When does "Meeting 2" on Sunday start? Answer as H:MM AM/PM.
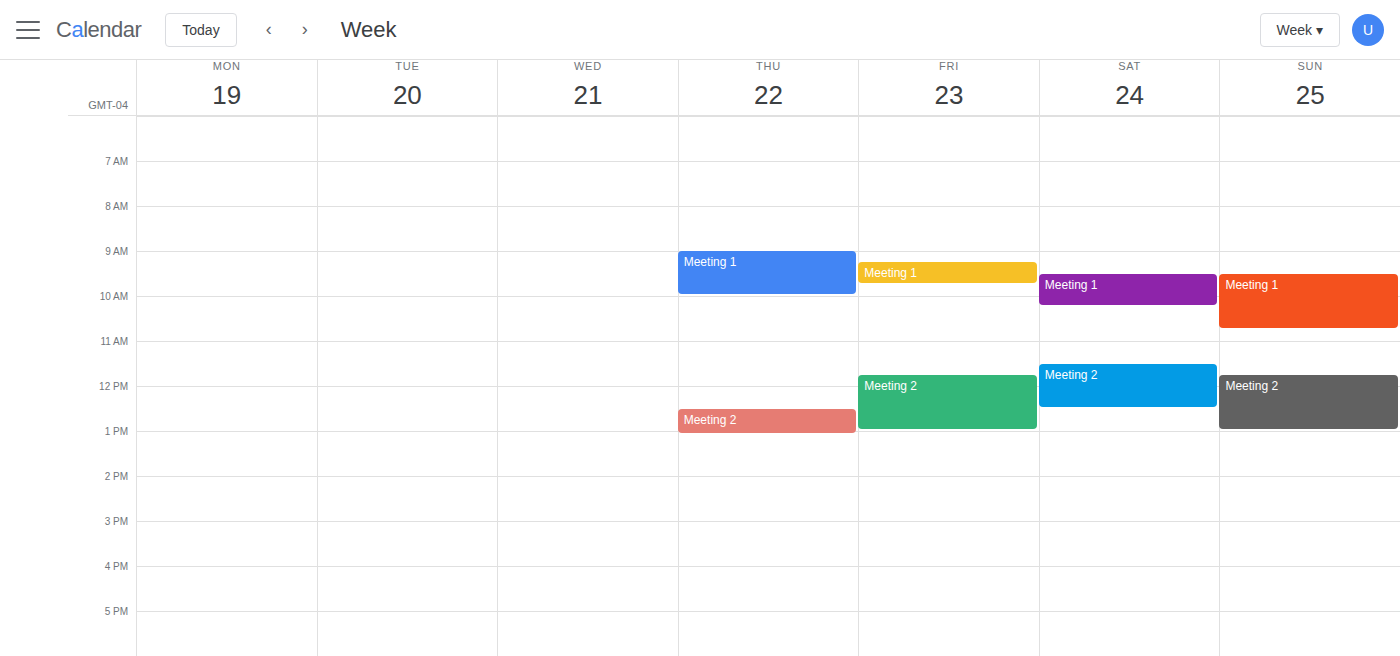
11:45 AM